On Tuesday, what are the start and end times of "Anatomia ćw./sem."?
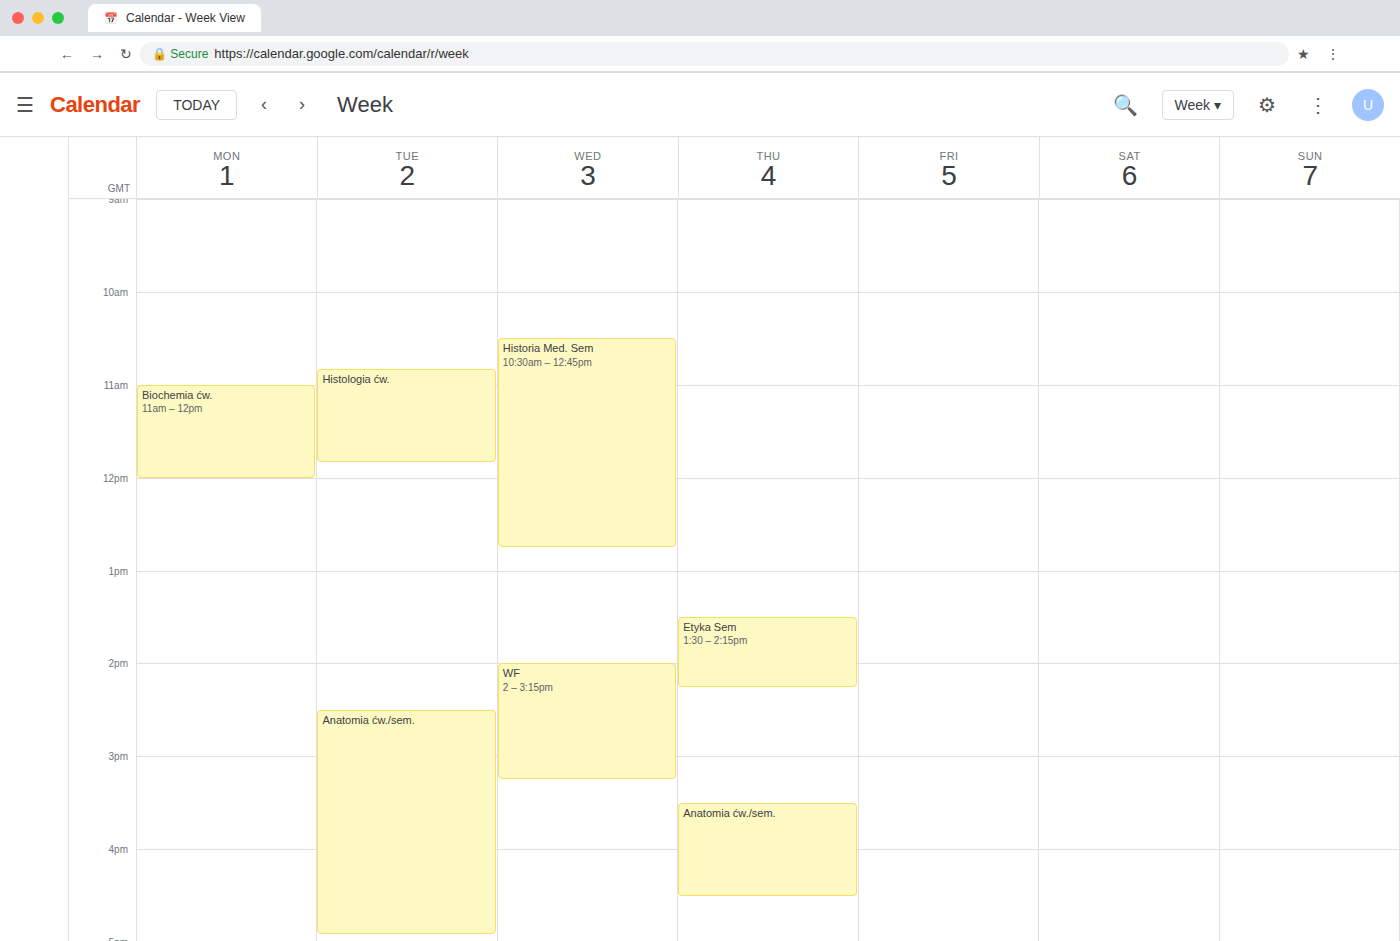
14:30 to 16:55